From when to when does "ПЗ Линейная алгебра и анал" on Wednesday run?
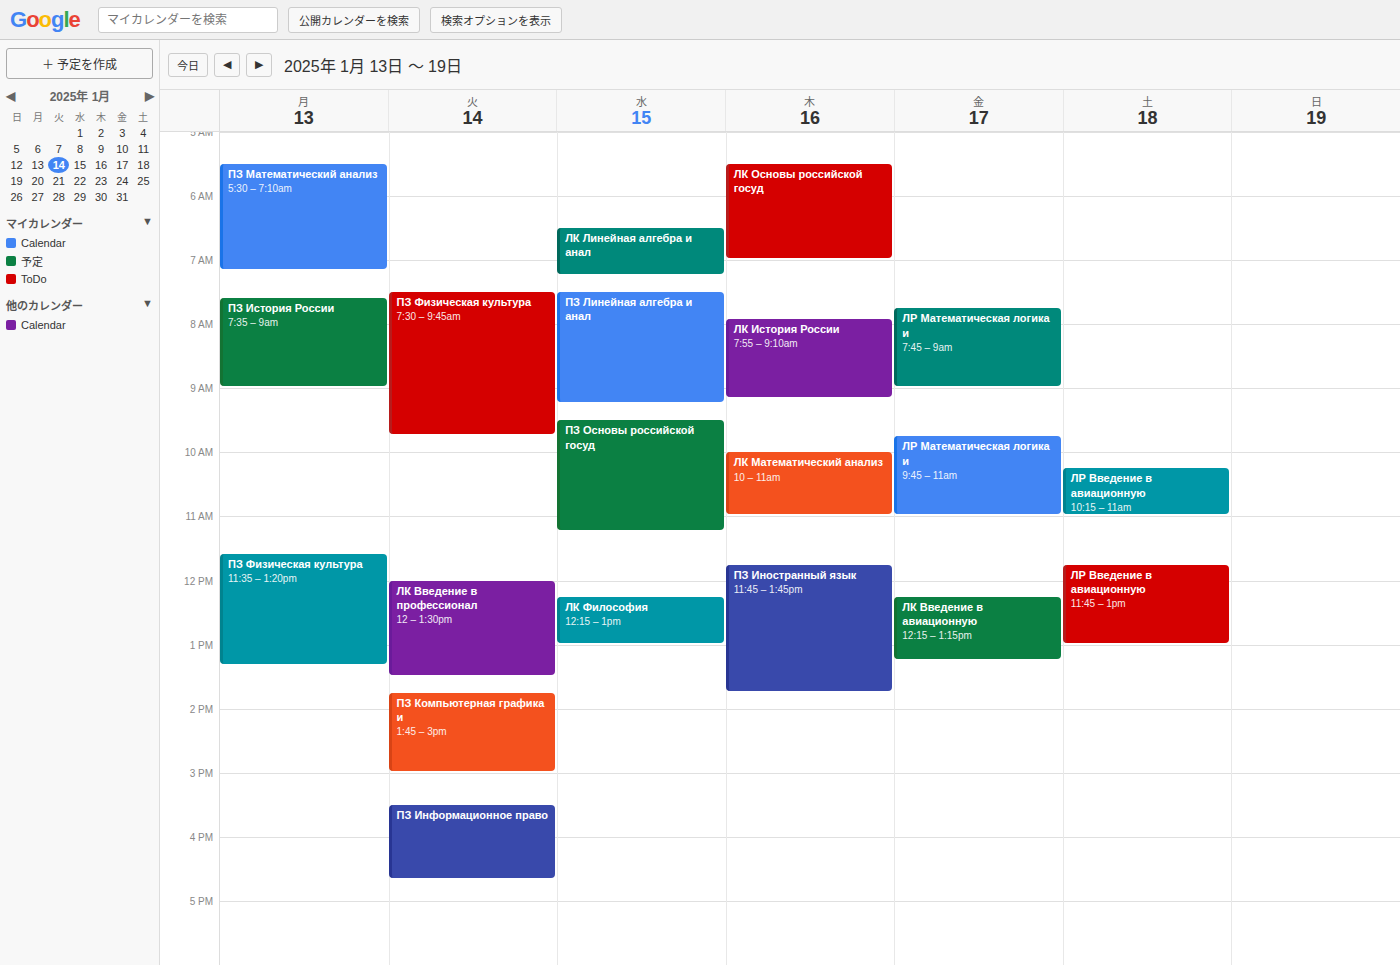
7:30 AM to 9:15 AM